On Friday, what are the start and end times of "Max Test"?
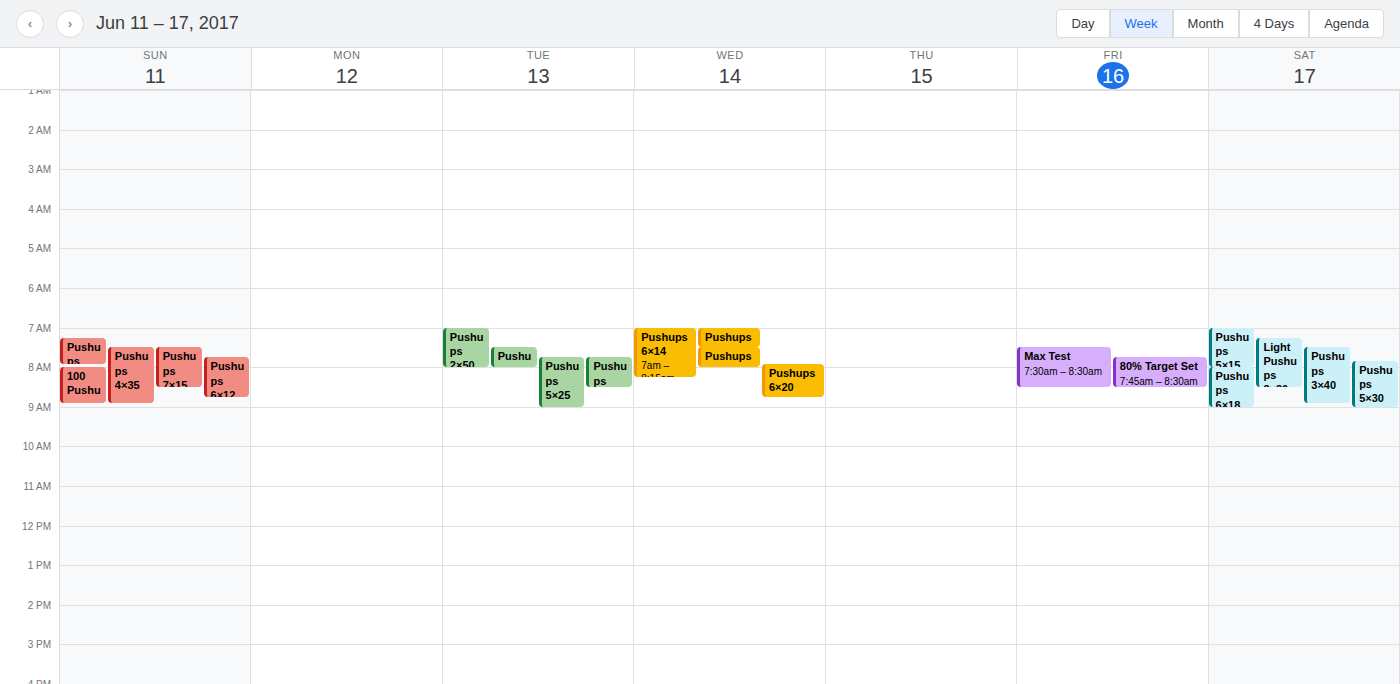
7:30 AM to 8:30 AM